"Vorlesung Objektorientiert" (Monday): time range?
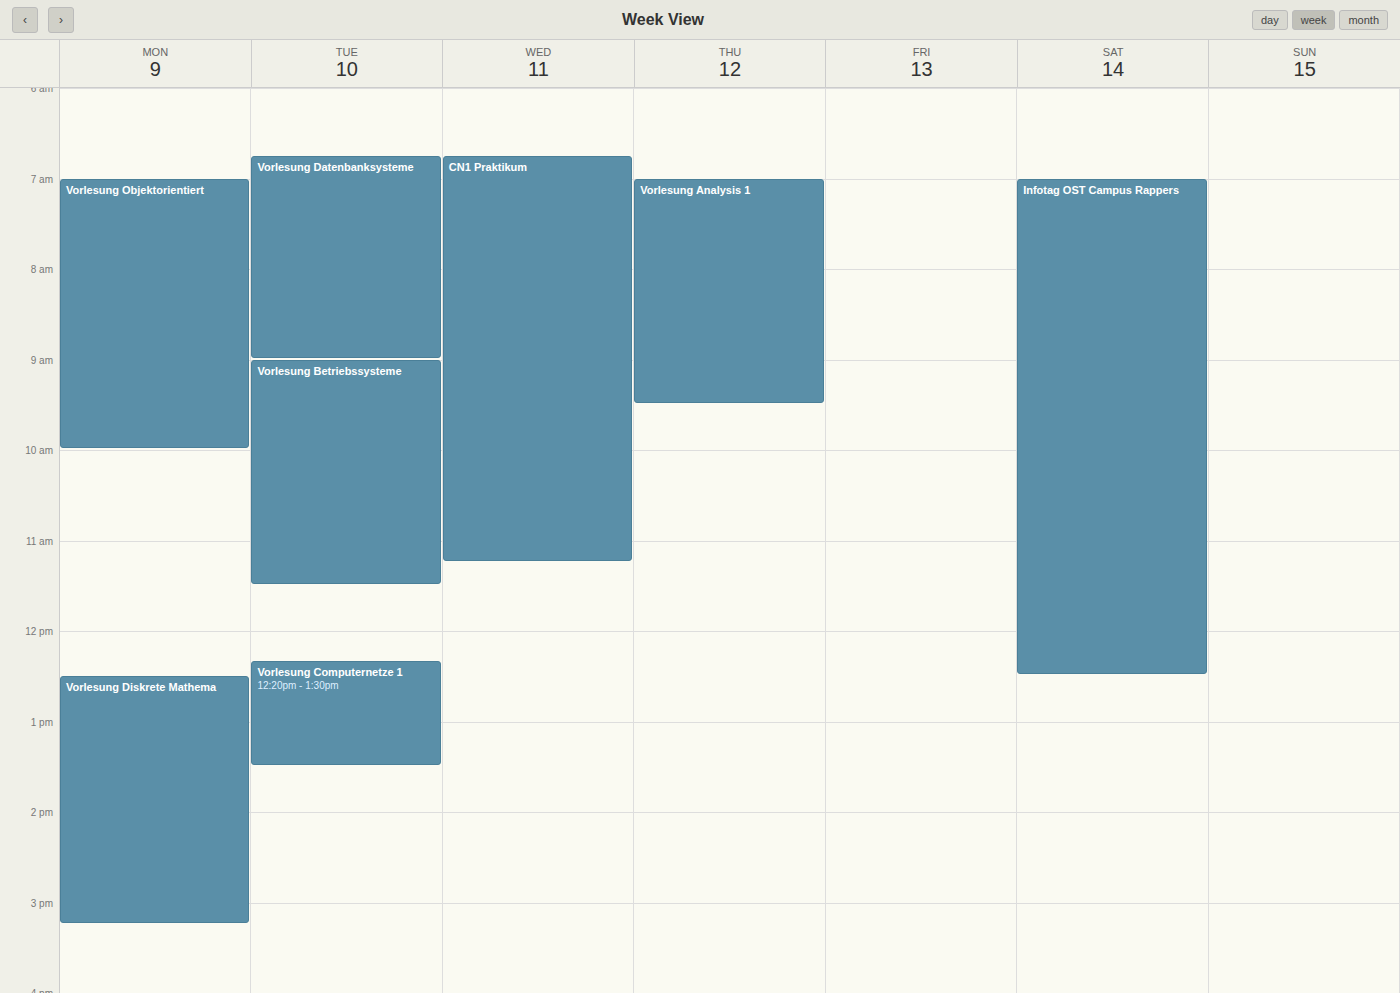
7:00 AM to 10:00 AM